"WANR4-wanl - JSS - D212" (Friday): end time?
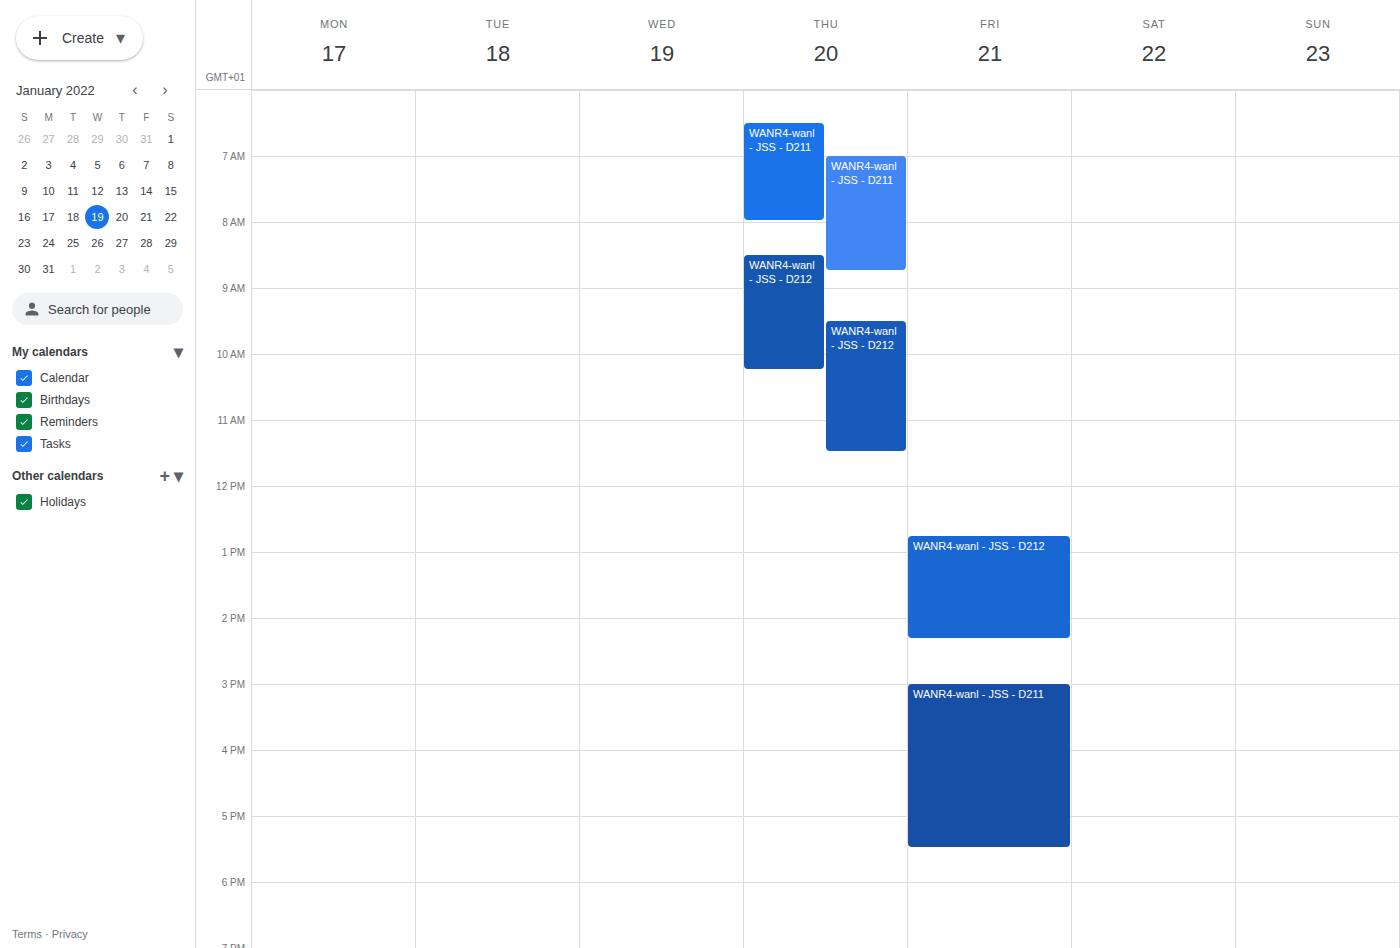
2:20 PM